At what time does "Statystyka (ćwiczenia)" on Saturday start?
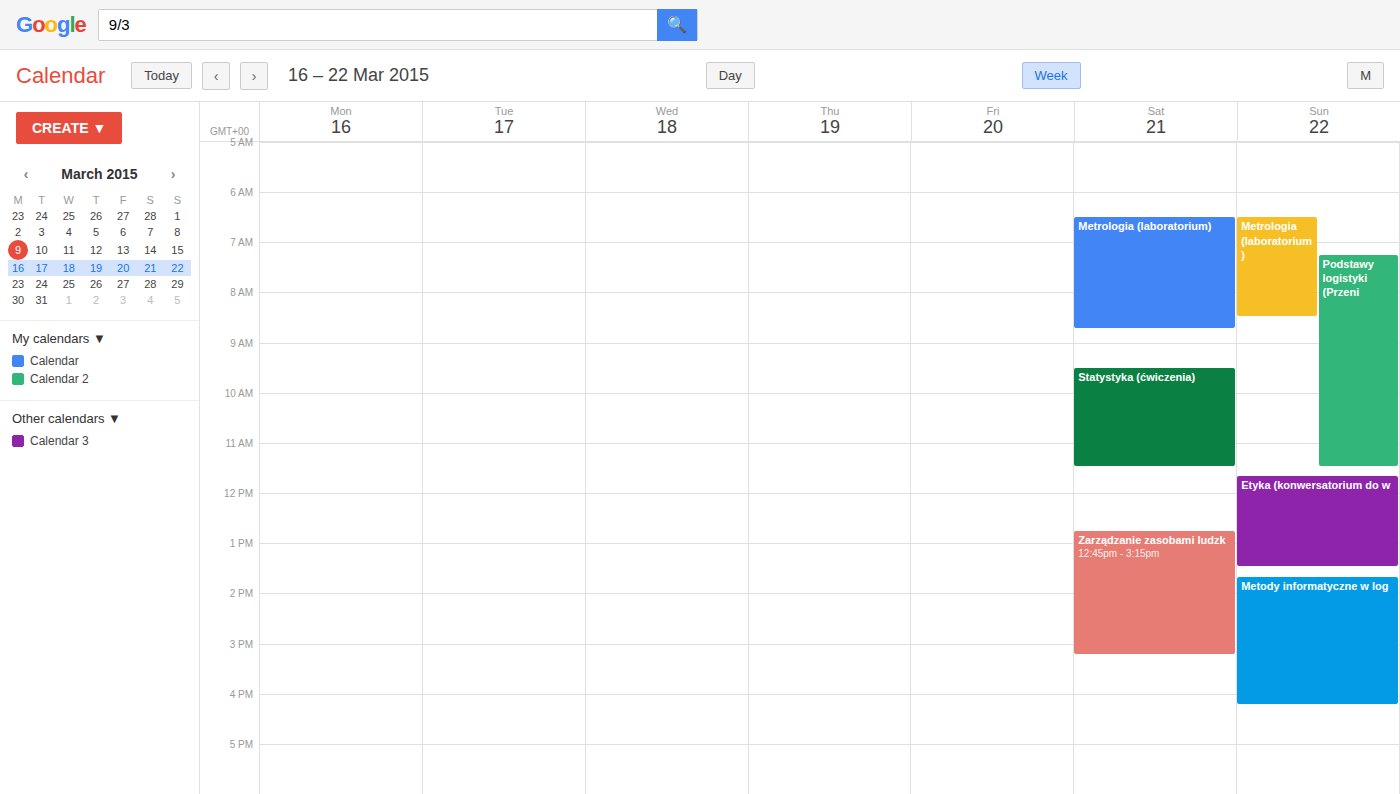
9:30 AM